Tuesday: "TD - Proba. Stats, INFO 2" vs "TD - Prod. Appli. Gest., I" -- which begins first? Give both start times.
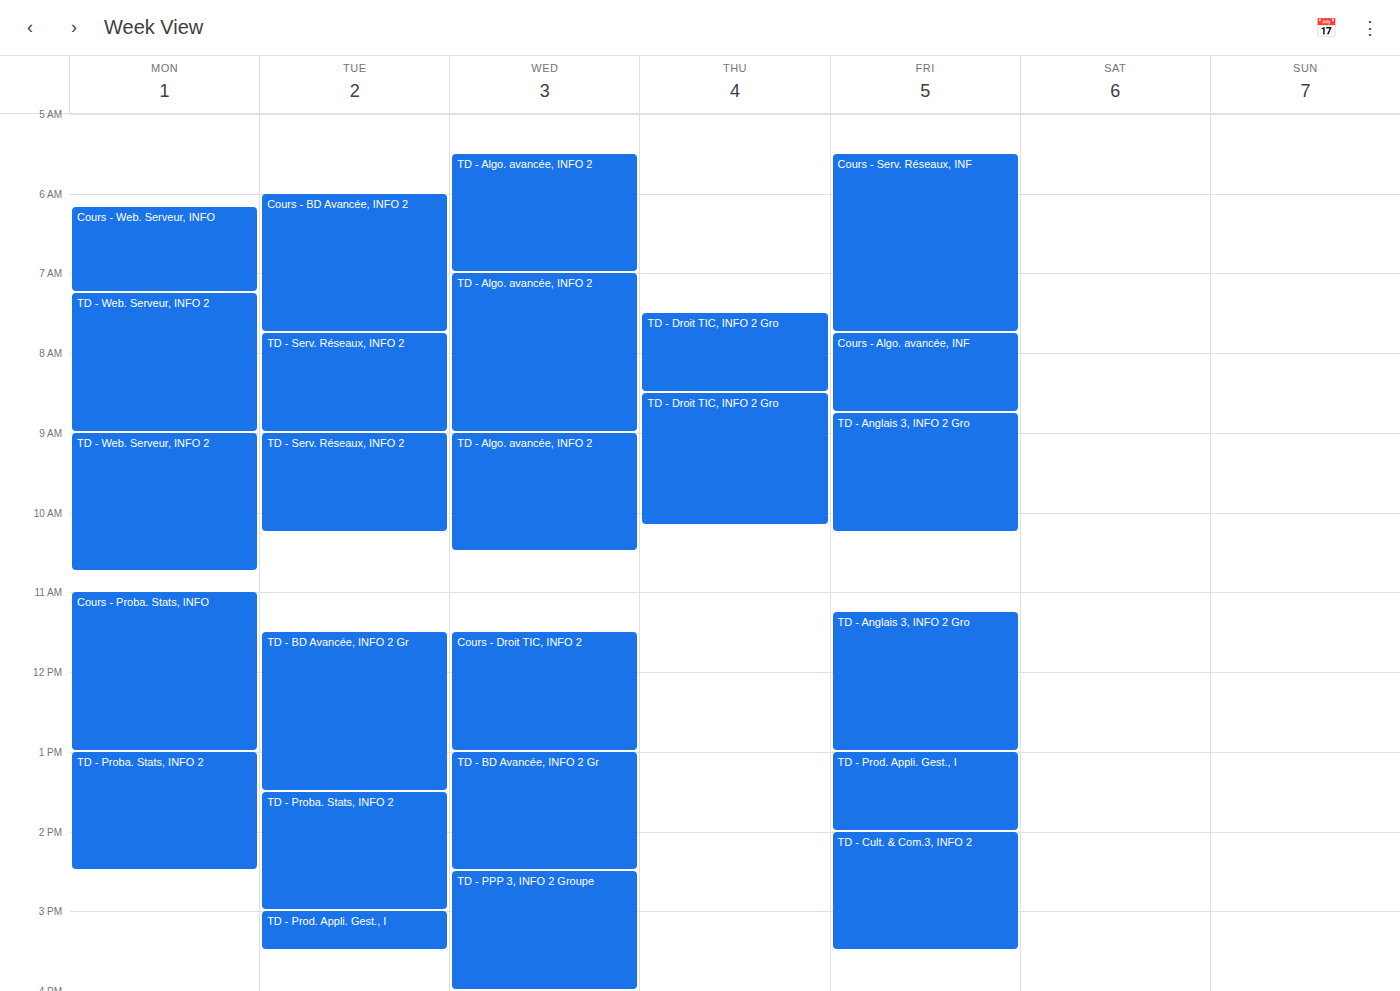
"TD - Proba. Stats, INFO 2" 1:30 PM; "TD - Prod. Appli. Gest., I" 3:00 PM.